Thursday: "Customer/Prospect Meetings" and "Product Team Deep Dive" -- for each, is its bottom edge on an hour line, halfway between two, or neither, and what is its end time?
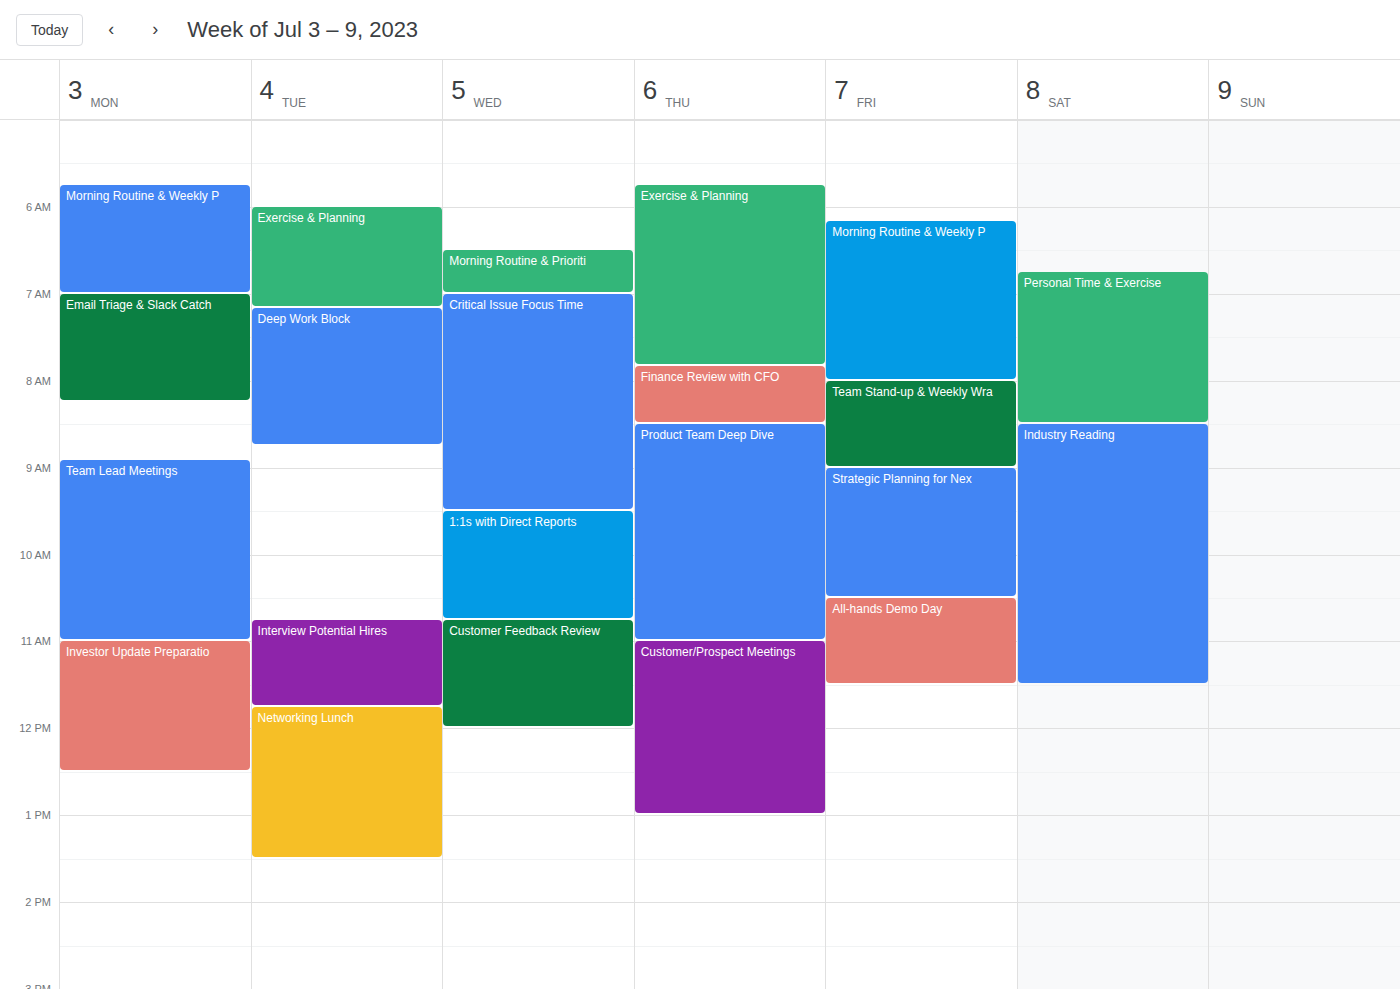
"Customer/Prospect Meetings": 1:00 PM, exactly on the 1 PM line. "Product Team Deep Dive": 11:00 AM, exactly on the 11 AM line.